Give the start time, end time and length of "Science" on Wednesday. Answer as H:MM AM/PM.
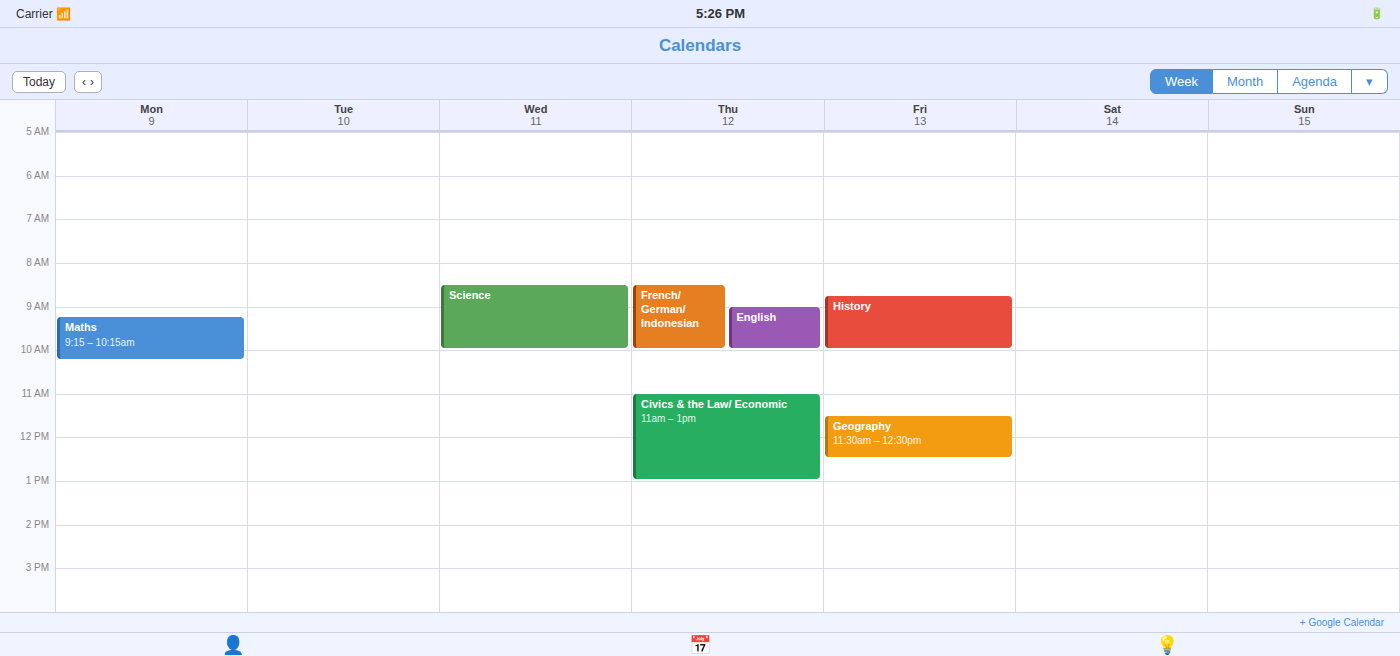
8:30 AM to 10:00 AM, 1 hour 30 minutes